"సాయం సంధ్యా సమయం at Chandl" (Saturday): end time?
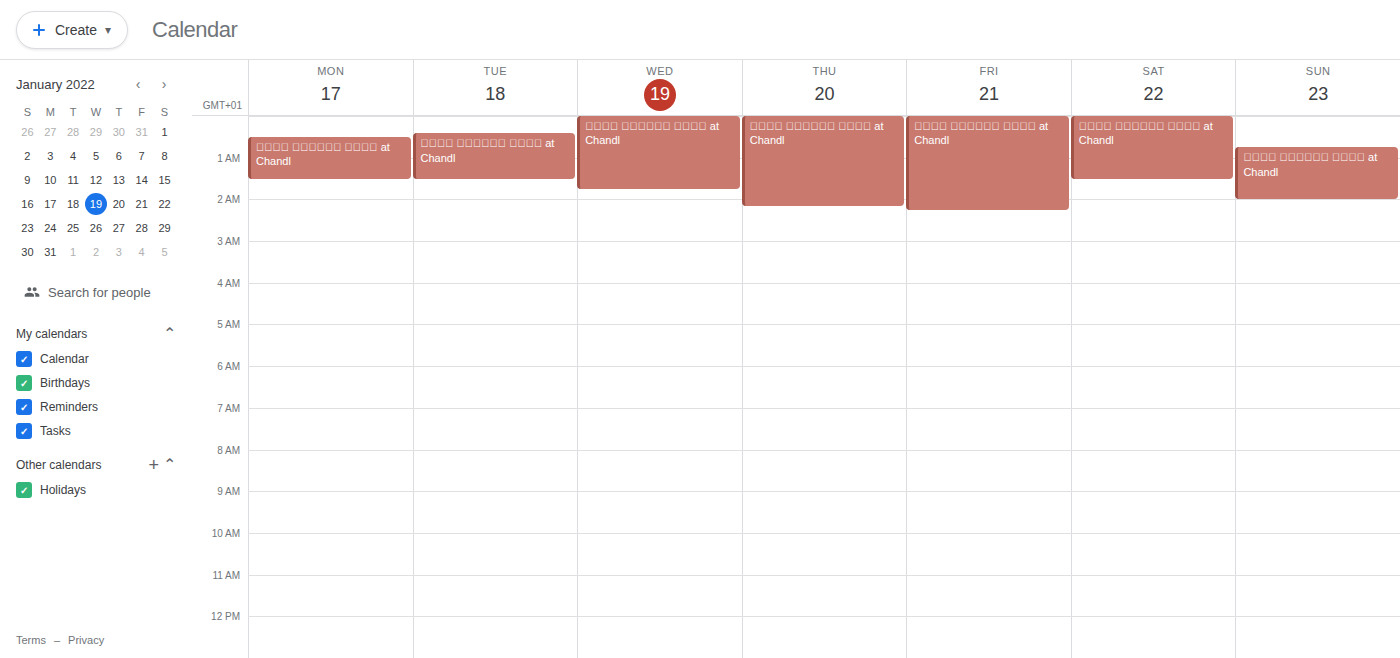
01:30